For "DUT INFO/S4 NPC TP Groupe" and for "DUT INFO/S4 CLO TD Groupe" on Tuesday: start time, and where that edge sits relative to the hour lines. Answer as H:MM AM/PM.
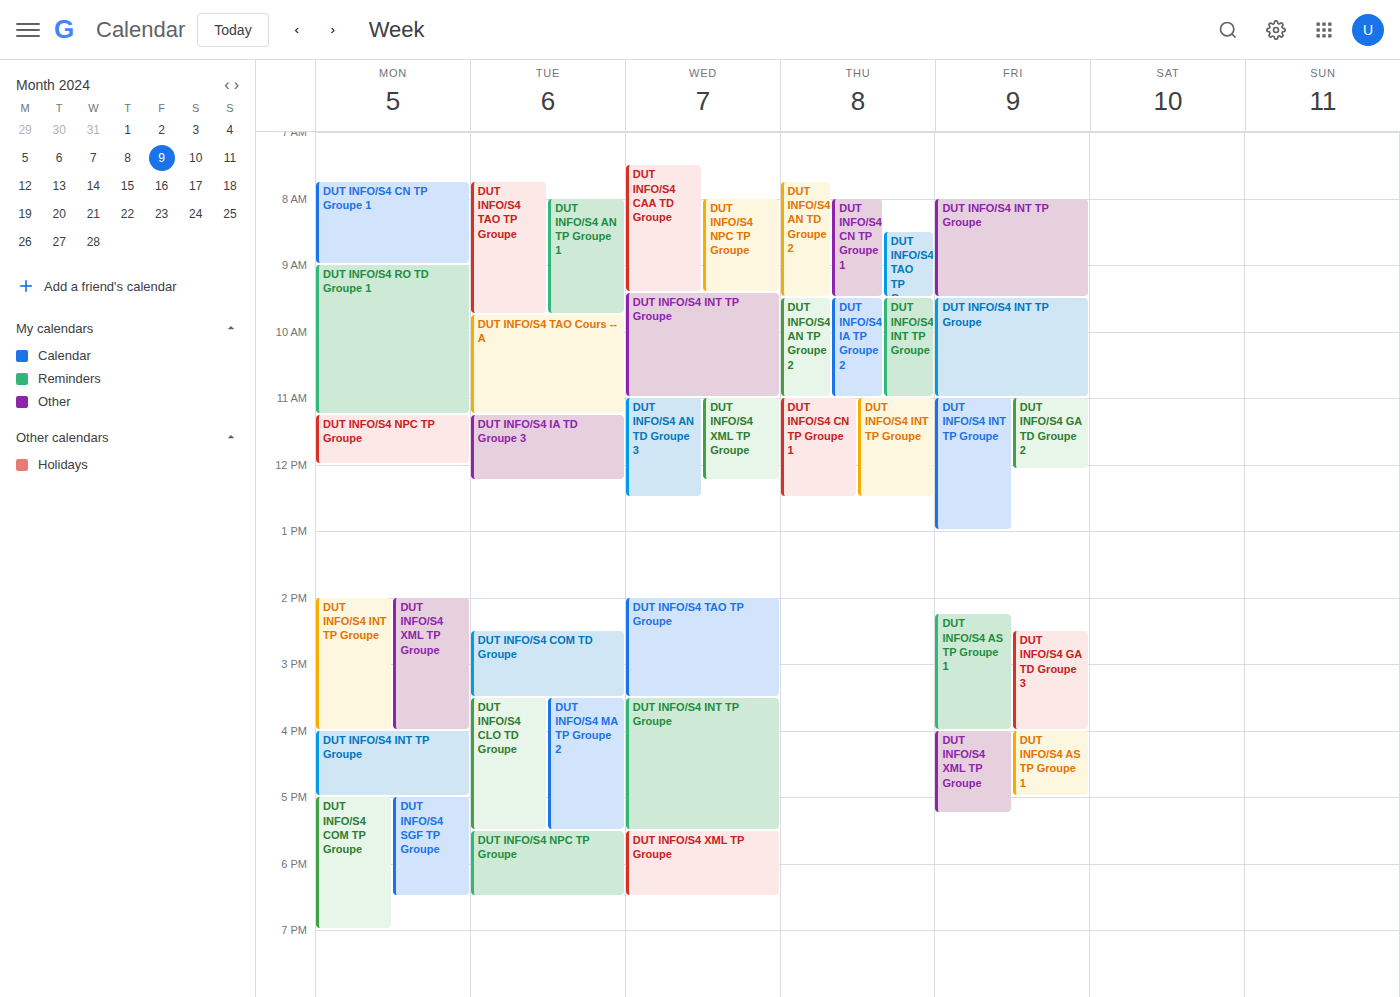
"DUT INFO/S4 NPC TP Groupe": 5:30 PM, halfway between the 5 PM and 6 PM lines. "DUT INFO/S4 CLO TD Groupe": 3:30 PM, halfway between the 3 PM and 4 PM lines.